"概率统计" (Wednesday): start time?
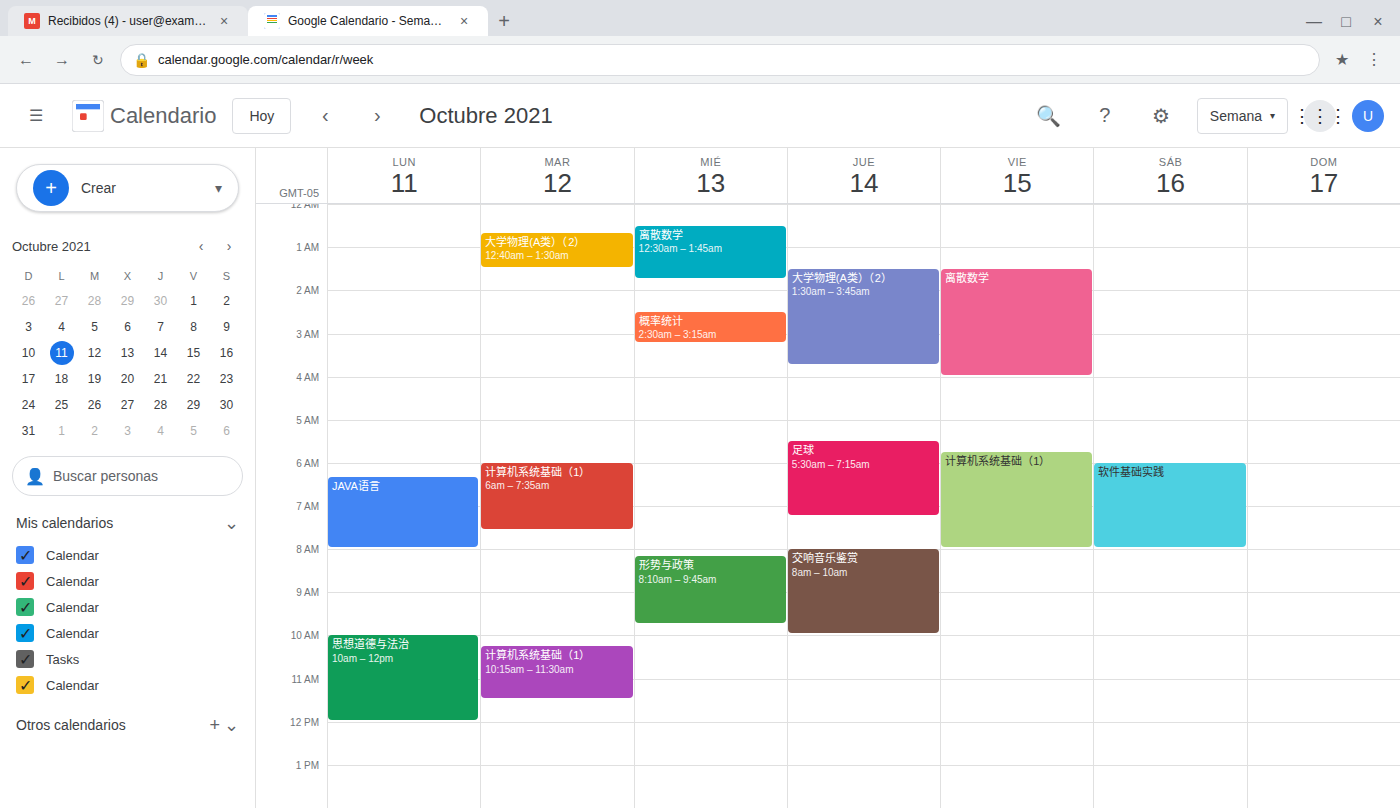
2:30 AM